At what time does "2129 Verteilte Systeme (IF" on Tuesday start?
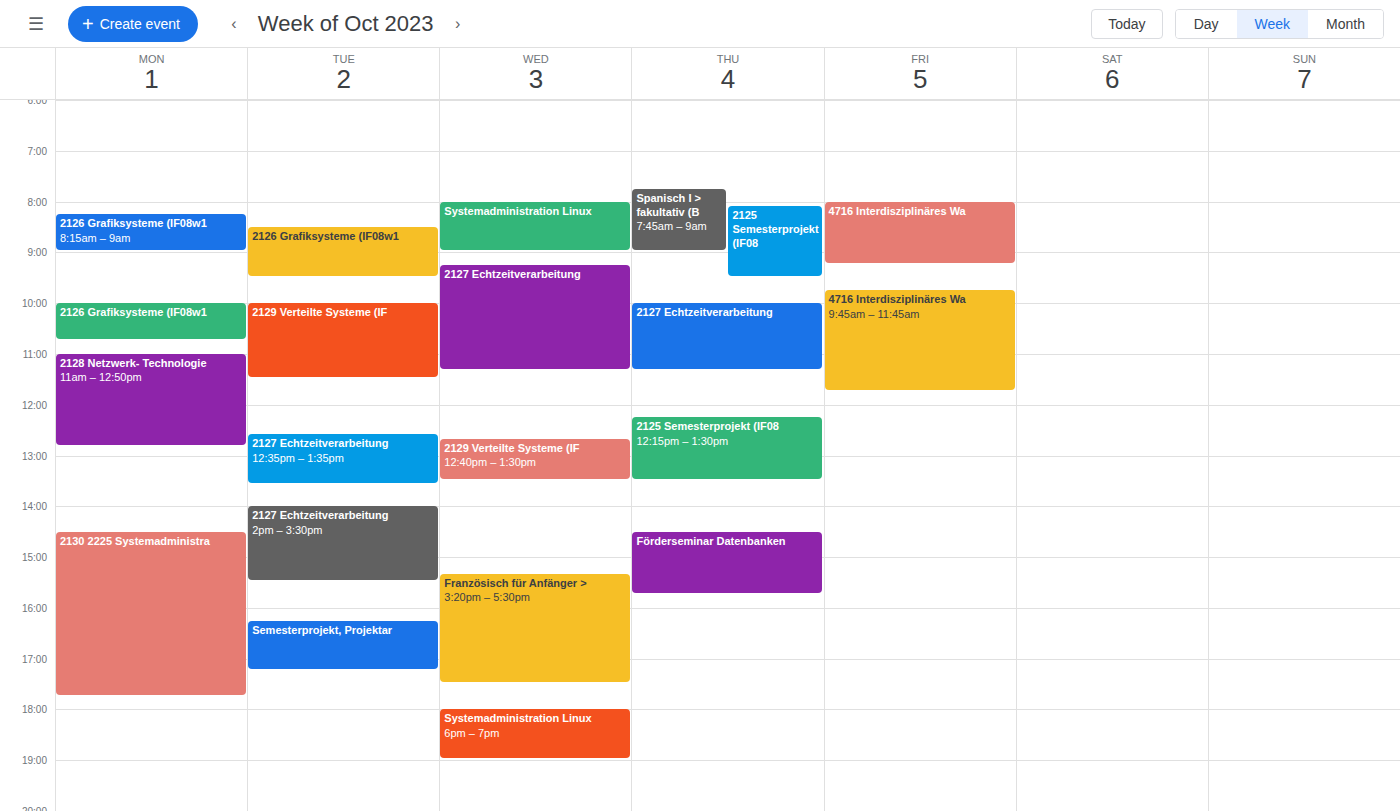
10:00 AM